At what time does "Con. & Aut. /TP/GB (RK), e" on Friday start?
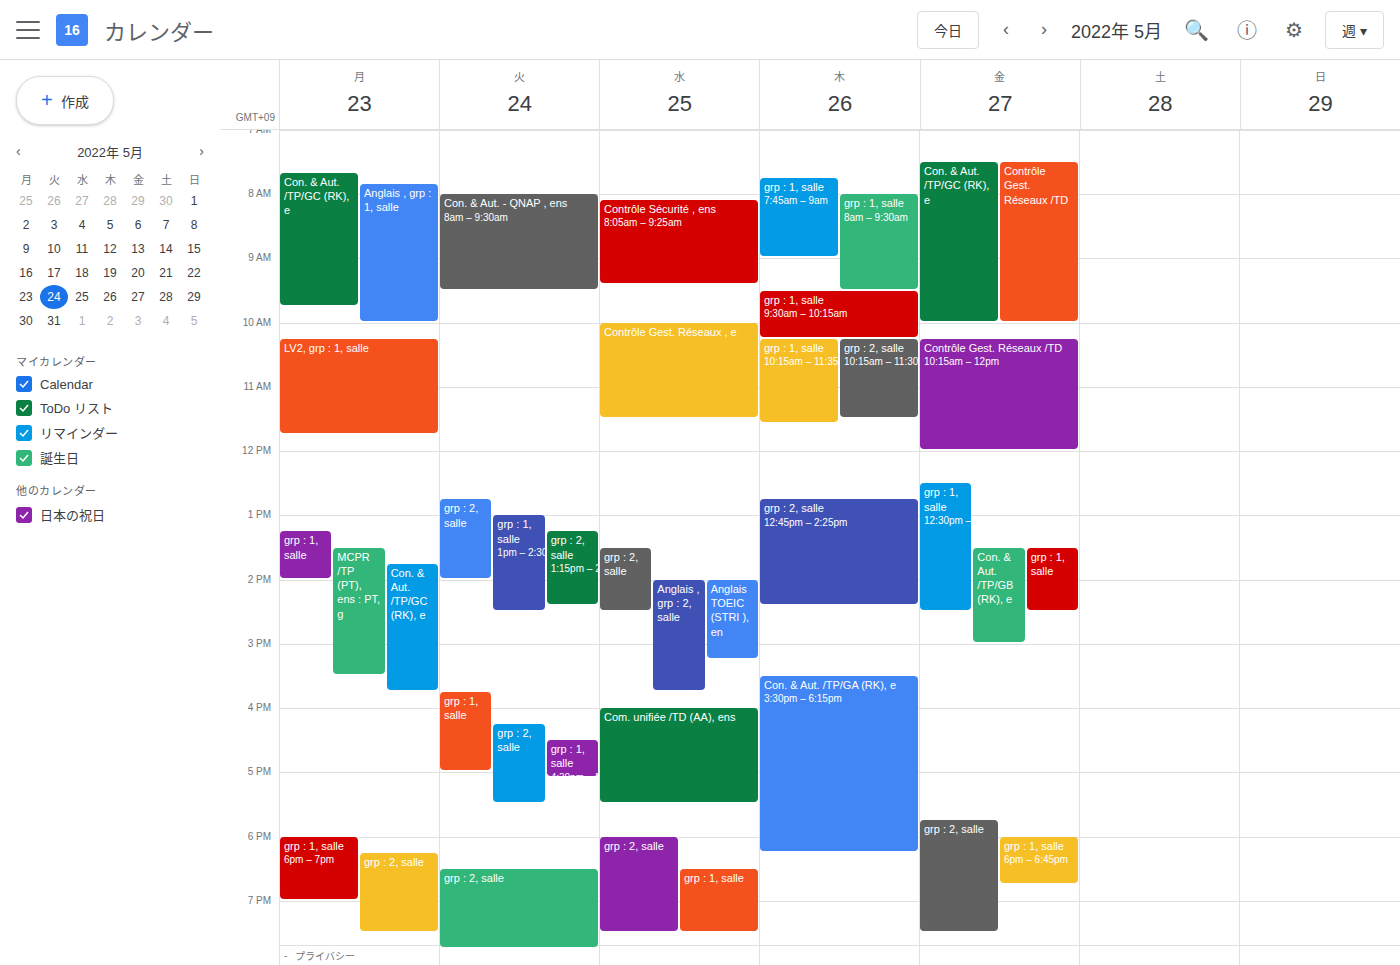
1:30 PM